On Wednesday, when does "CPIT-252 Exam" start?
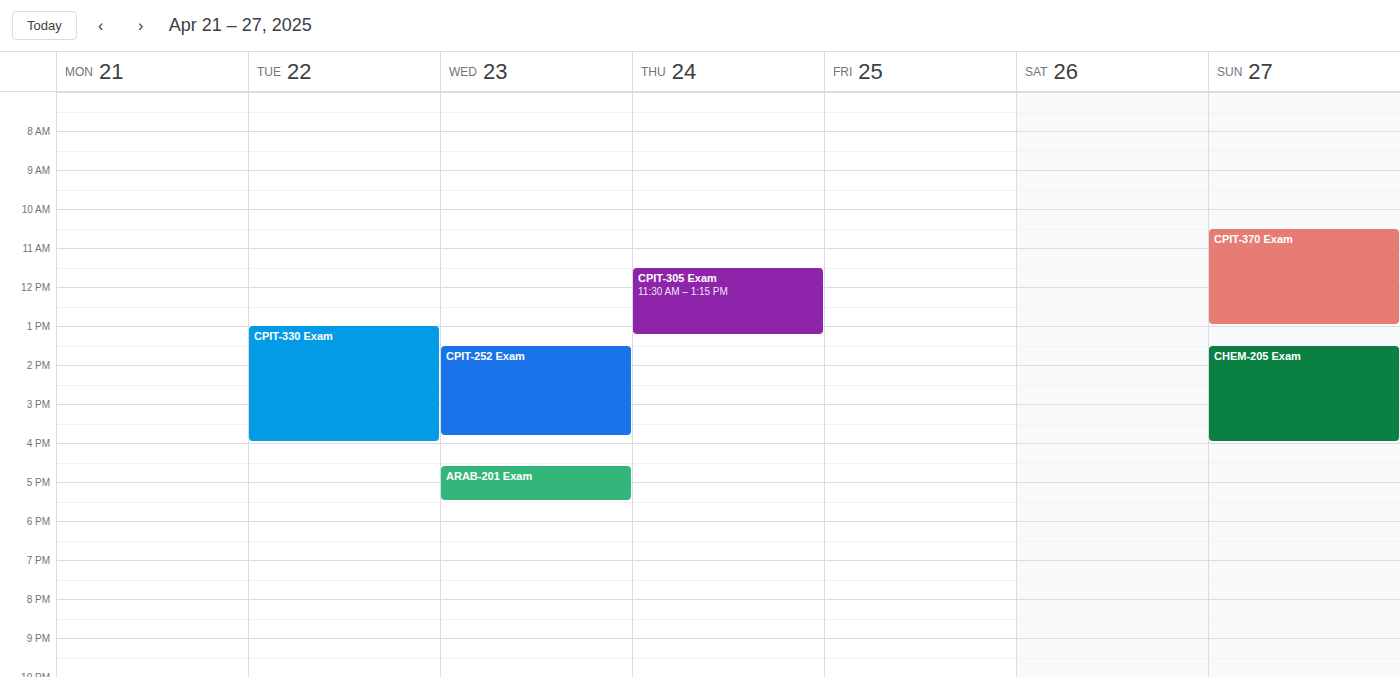
1:30 PM